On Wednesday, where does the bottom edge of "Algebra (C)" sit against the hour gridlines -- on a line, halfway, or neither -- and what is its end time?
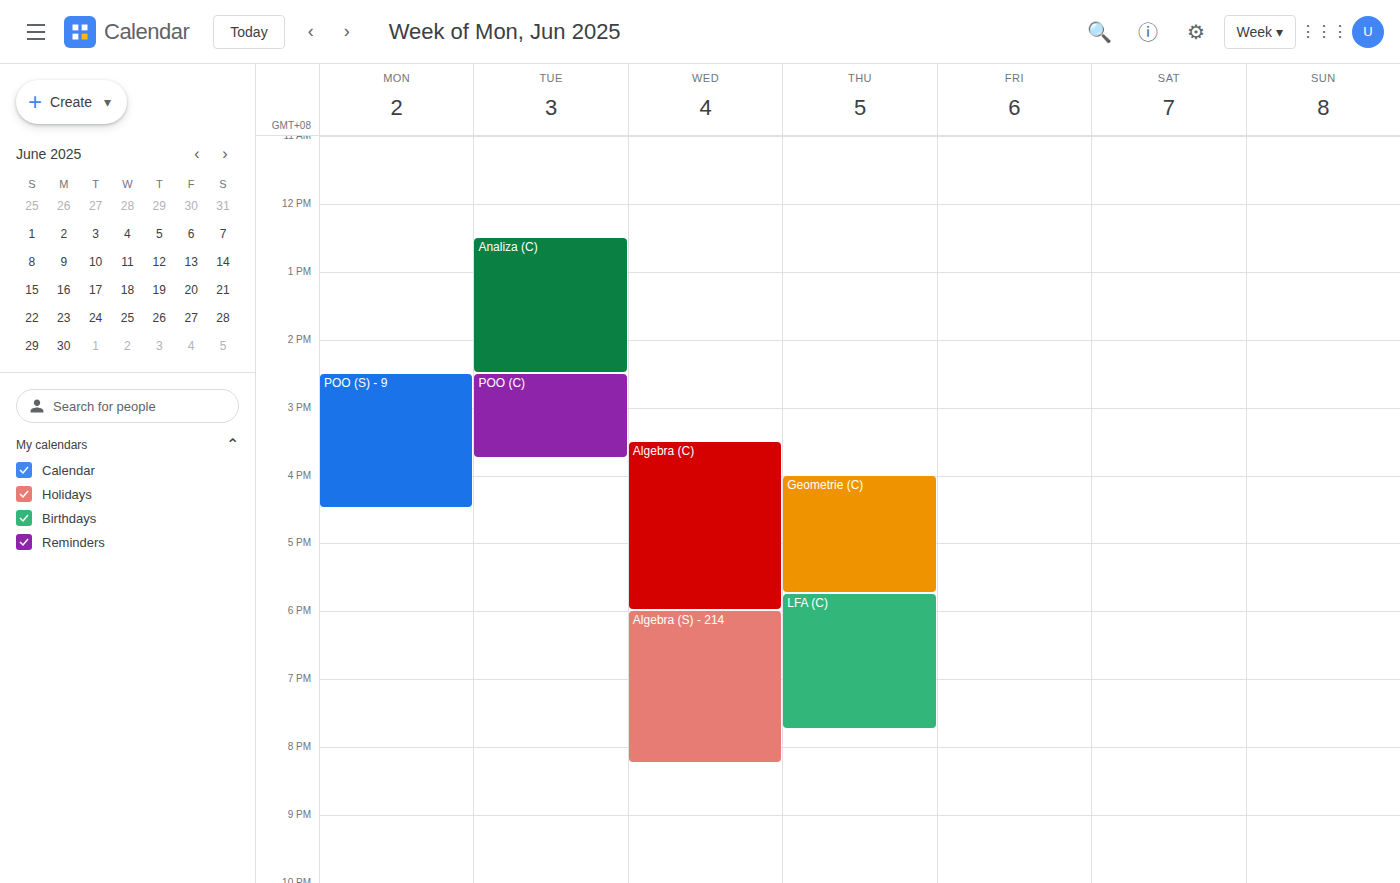
6:00 PM -- exactly on the 6 PM line.